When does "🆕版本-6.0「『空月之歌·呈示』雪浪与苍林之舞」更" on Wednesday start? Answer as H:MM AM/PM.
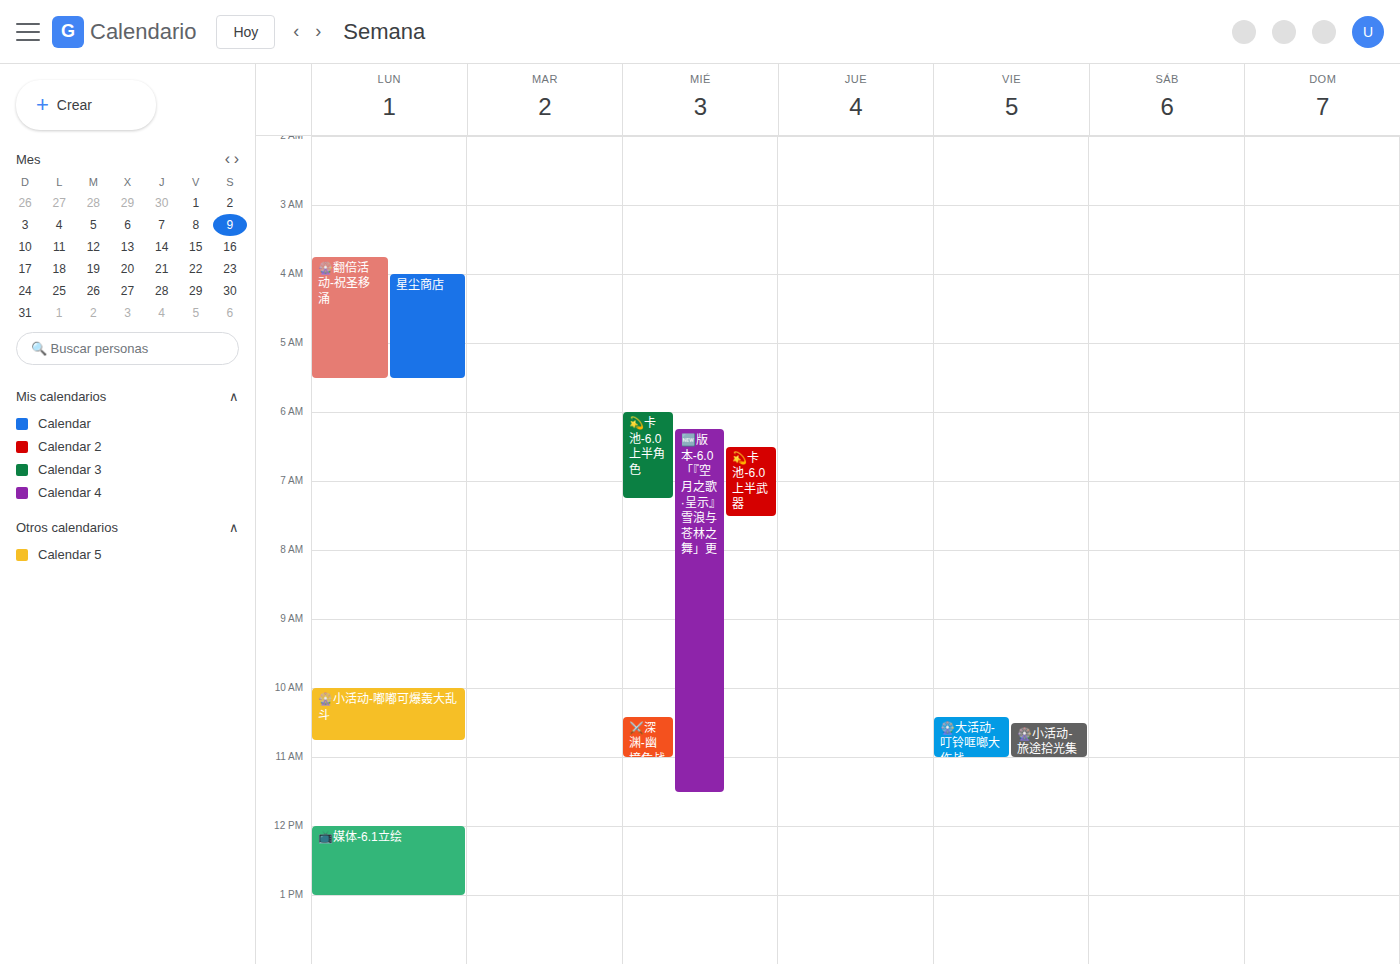
6:15 AM